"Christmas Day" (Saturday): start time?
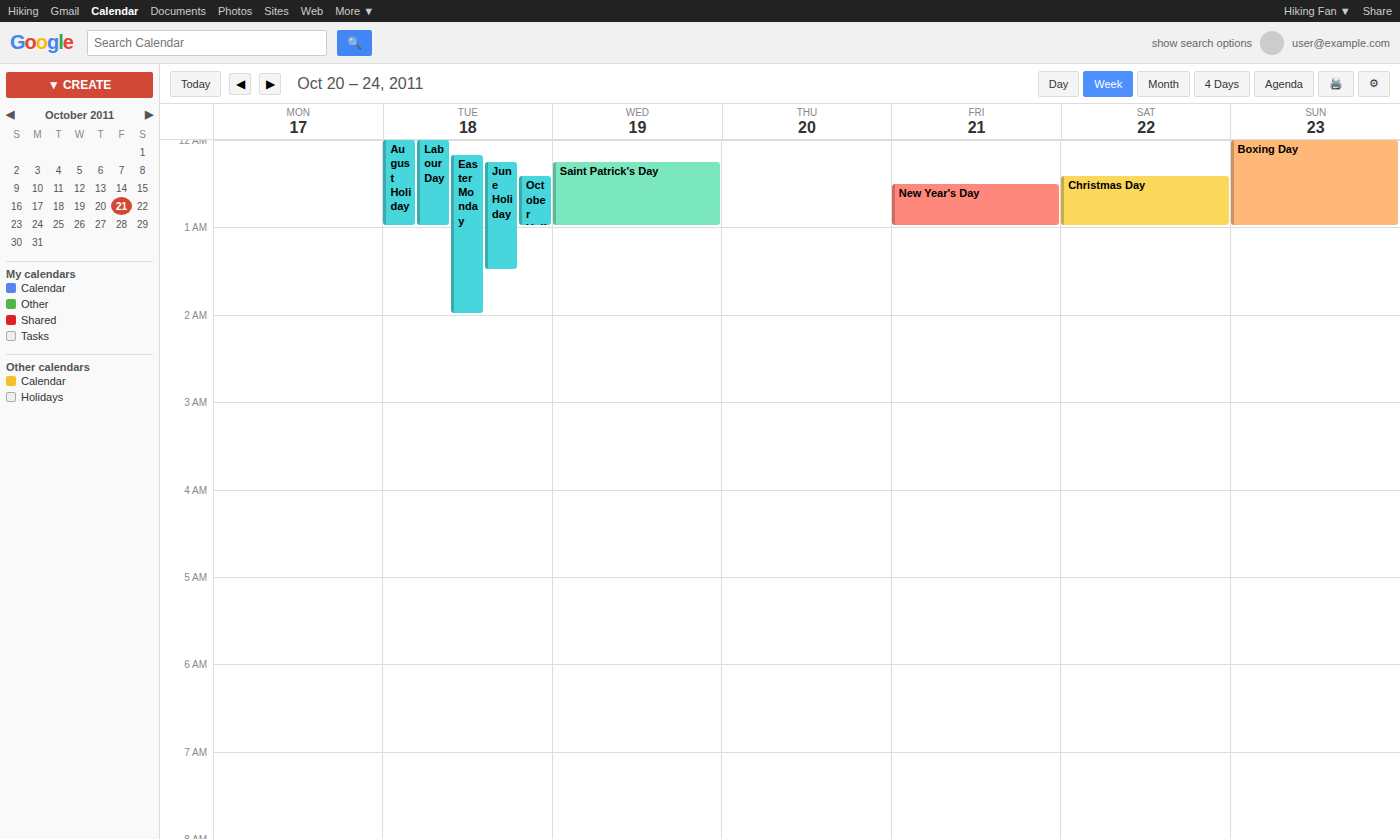
12:25 AM